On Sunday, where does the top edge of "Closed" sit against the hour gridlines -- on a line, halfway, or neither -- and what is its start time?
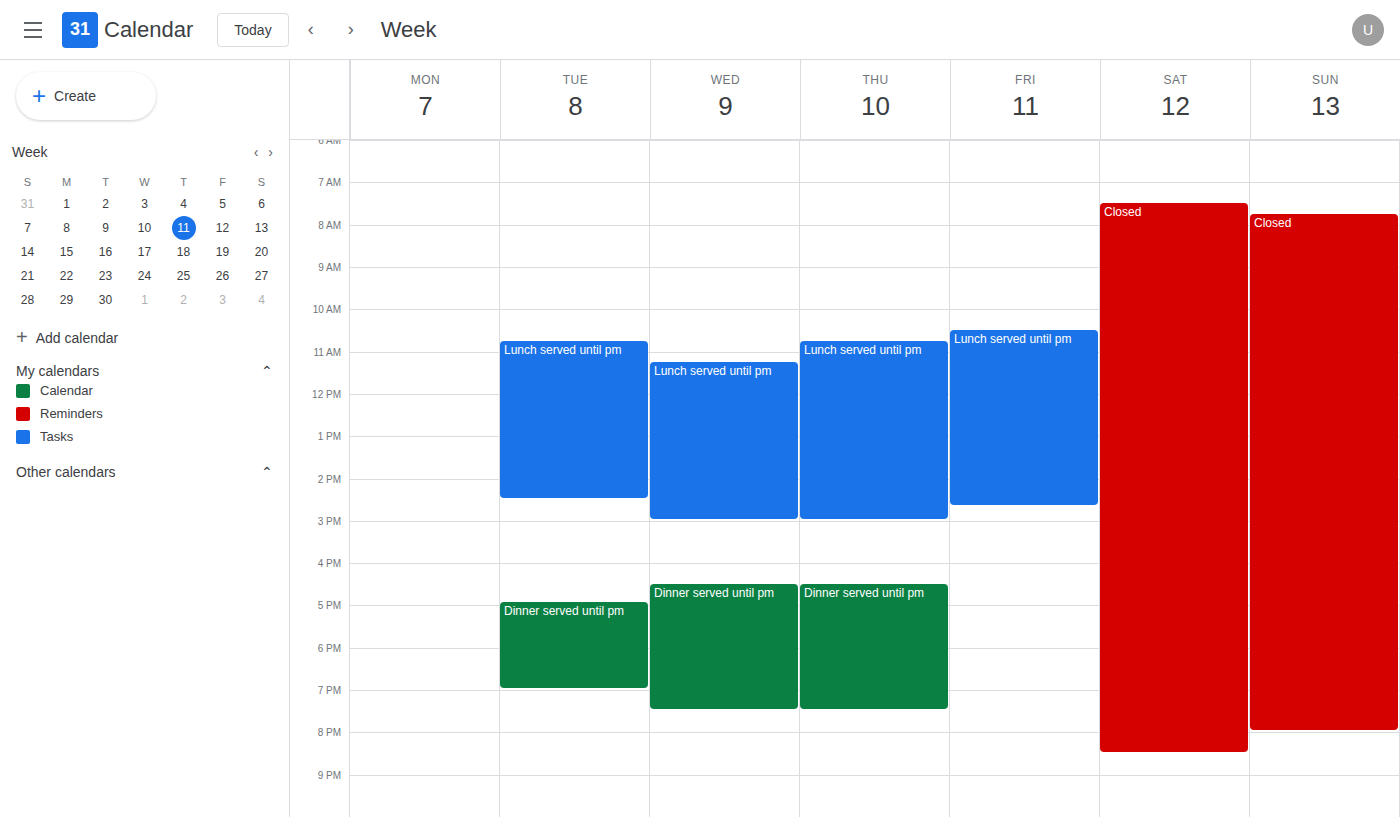
7:45 AM -- neither: three quarters of the way from the 7 AM line to the 8 AM line.